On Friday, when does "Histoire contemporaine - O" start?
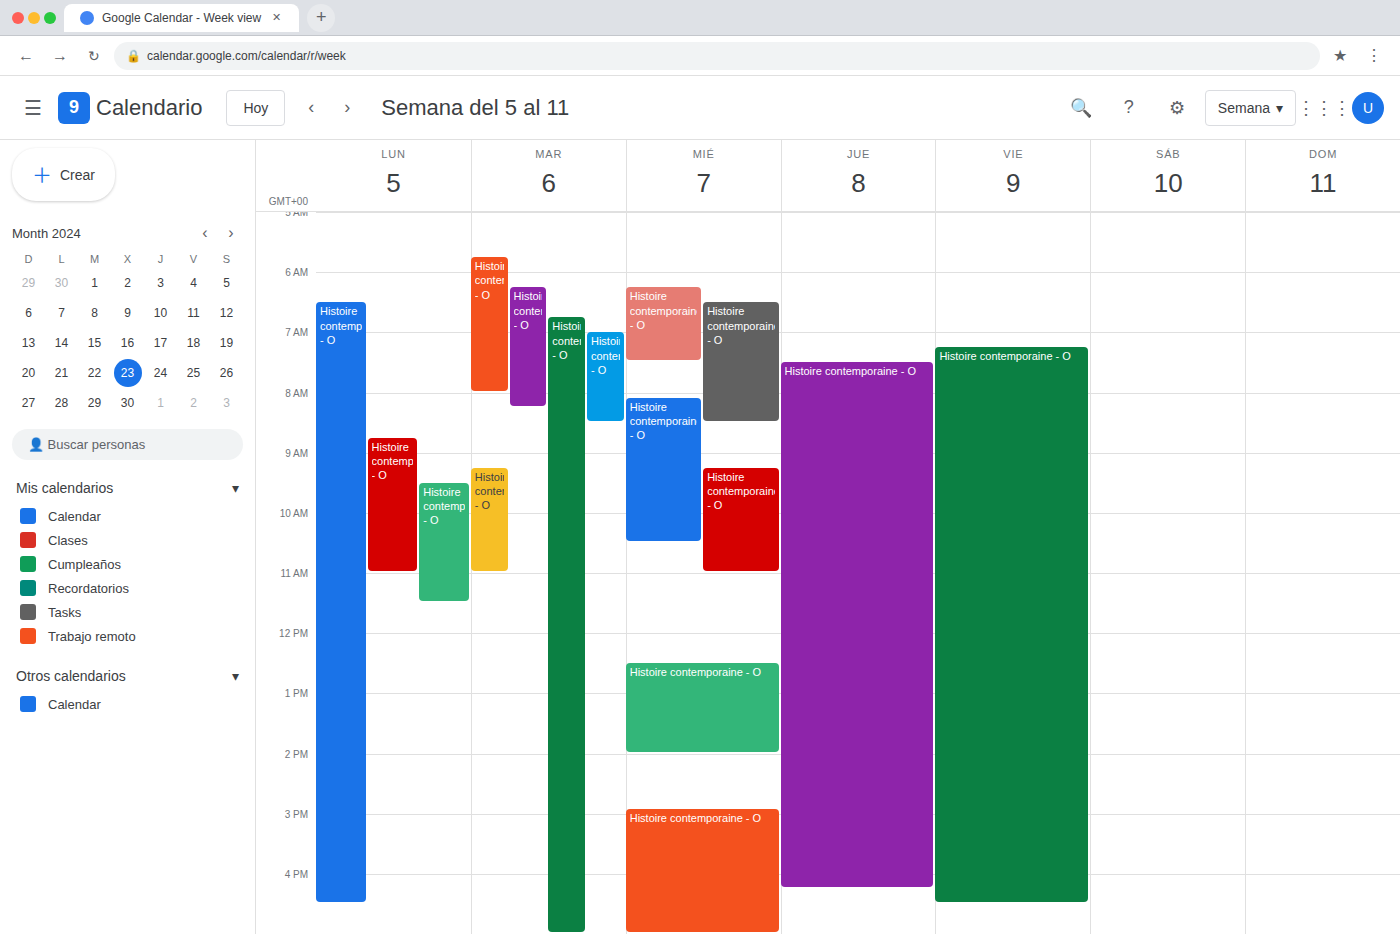
7:15 AM